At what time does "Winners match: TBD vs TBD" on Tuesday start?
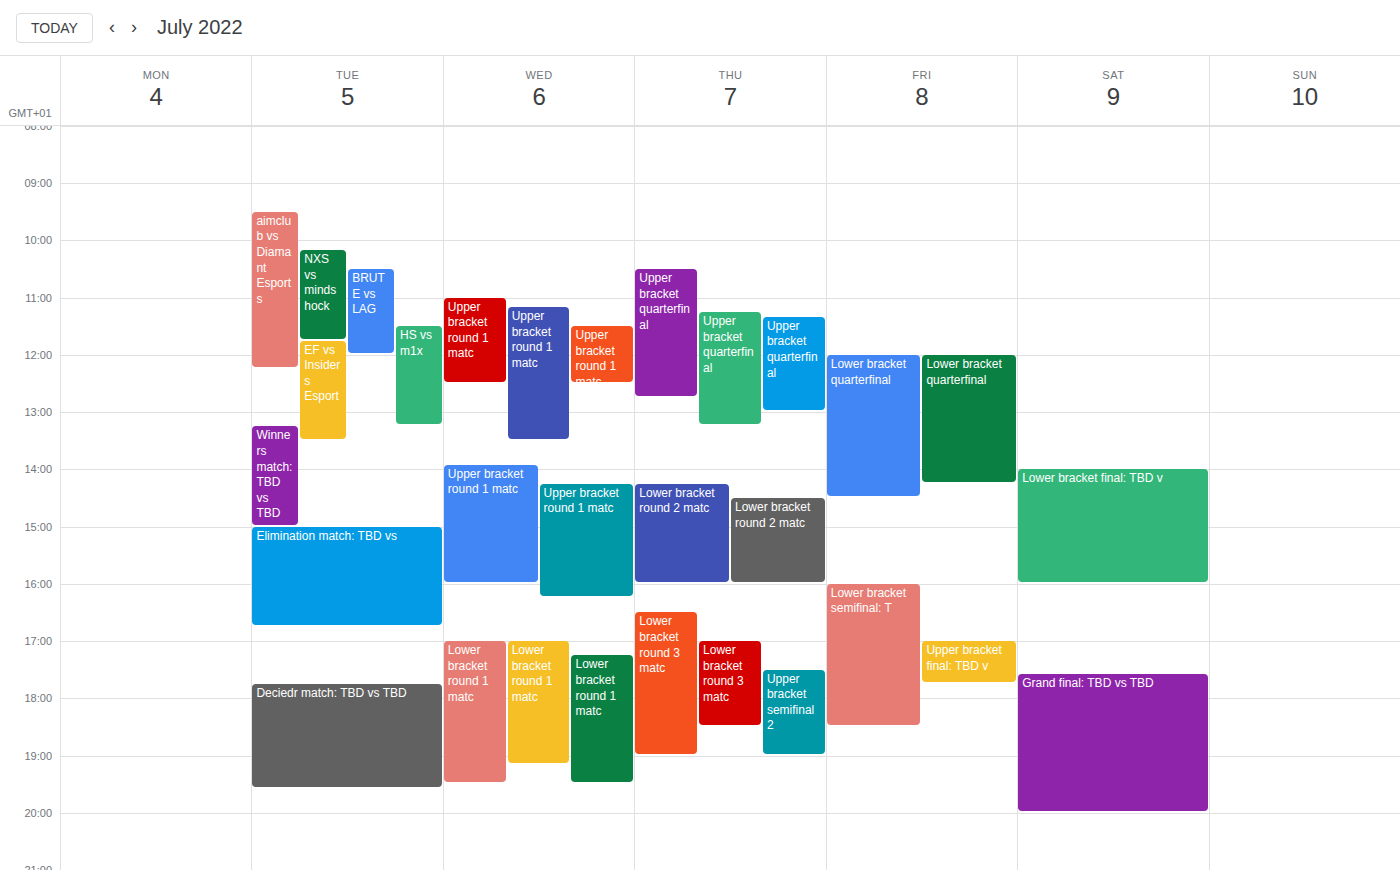
1:15 PM